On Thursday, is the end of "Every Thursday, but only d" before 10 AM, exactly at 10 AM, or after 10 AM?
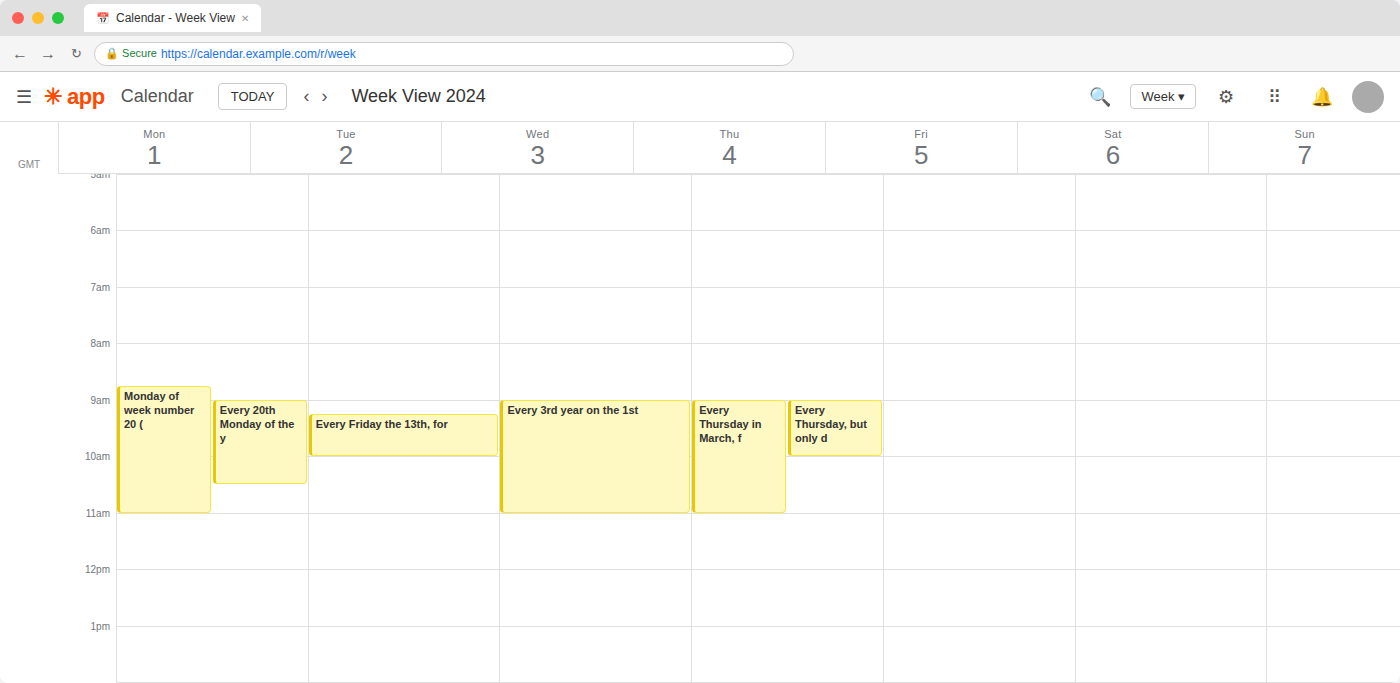
10:00 AM -- exactly at 10 AM, on the 10 AM line.